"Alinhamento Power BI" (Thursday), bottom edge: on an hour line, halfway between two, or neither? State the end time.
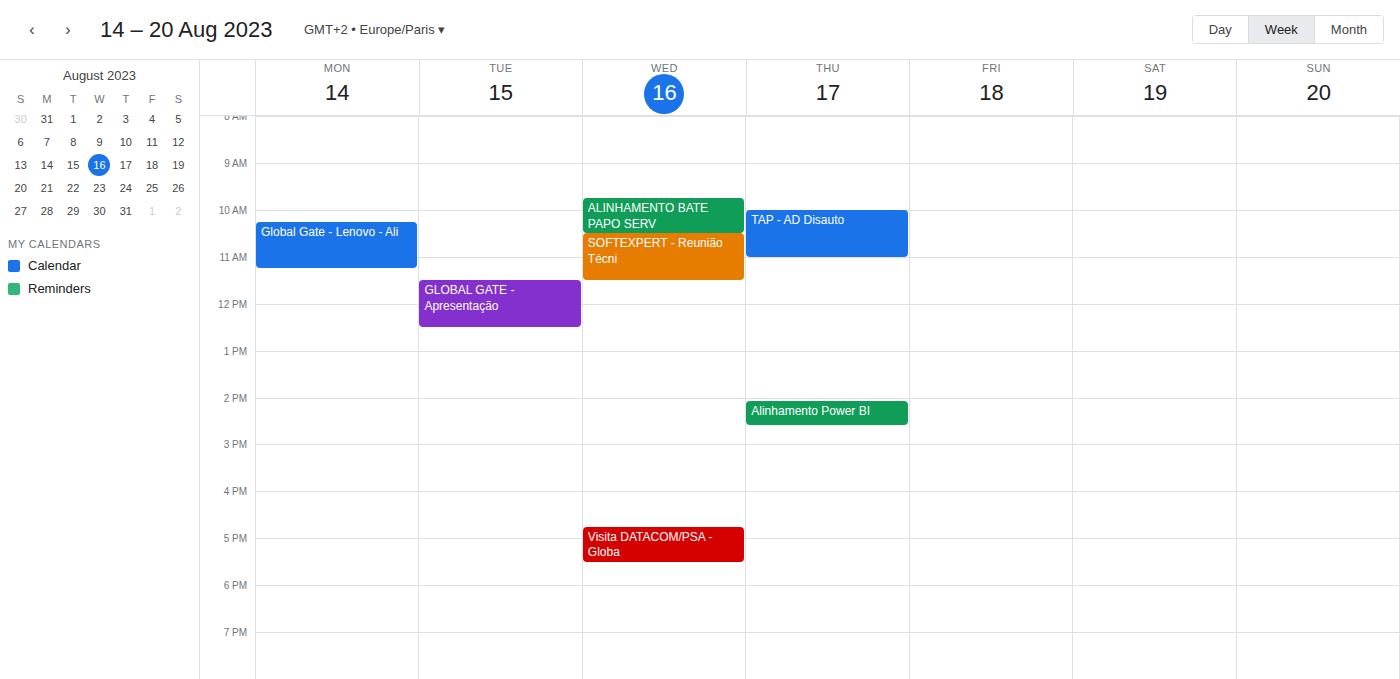
2:35 PM -- neither: 35 minutes below the 2 PM line and 25 minutes above the 3 PM line.